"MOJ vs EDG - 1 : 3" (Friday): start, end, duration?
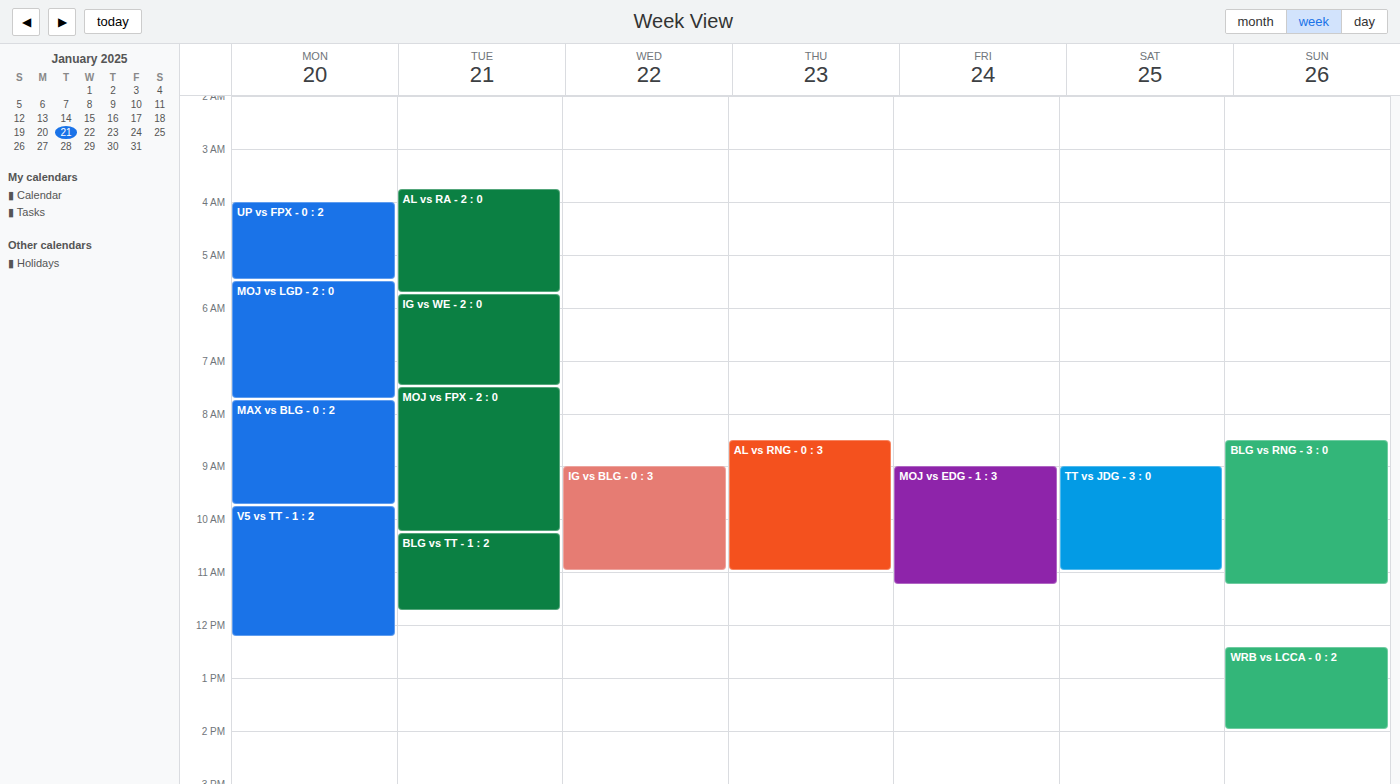
09:00 to 11:15, 2 hours 15 minutes